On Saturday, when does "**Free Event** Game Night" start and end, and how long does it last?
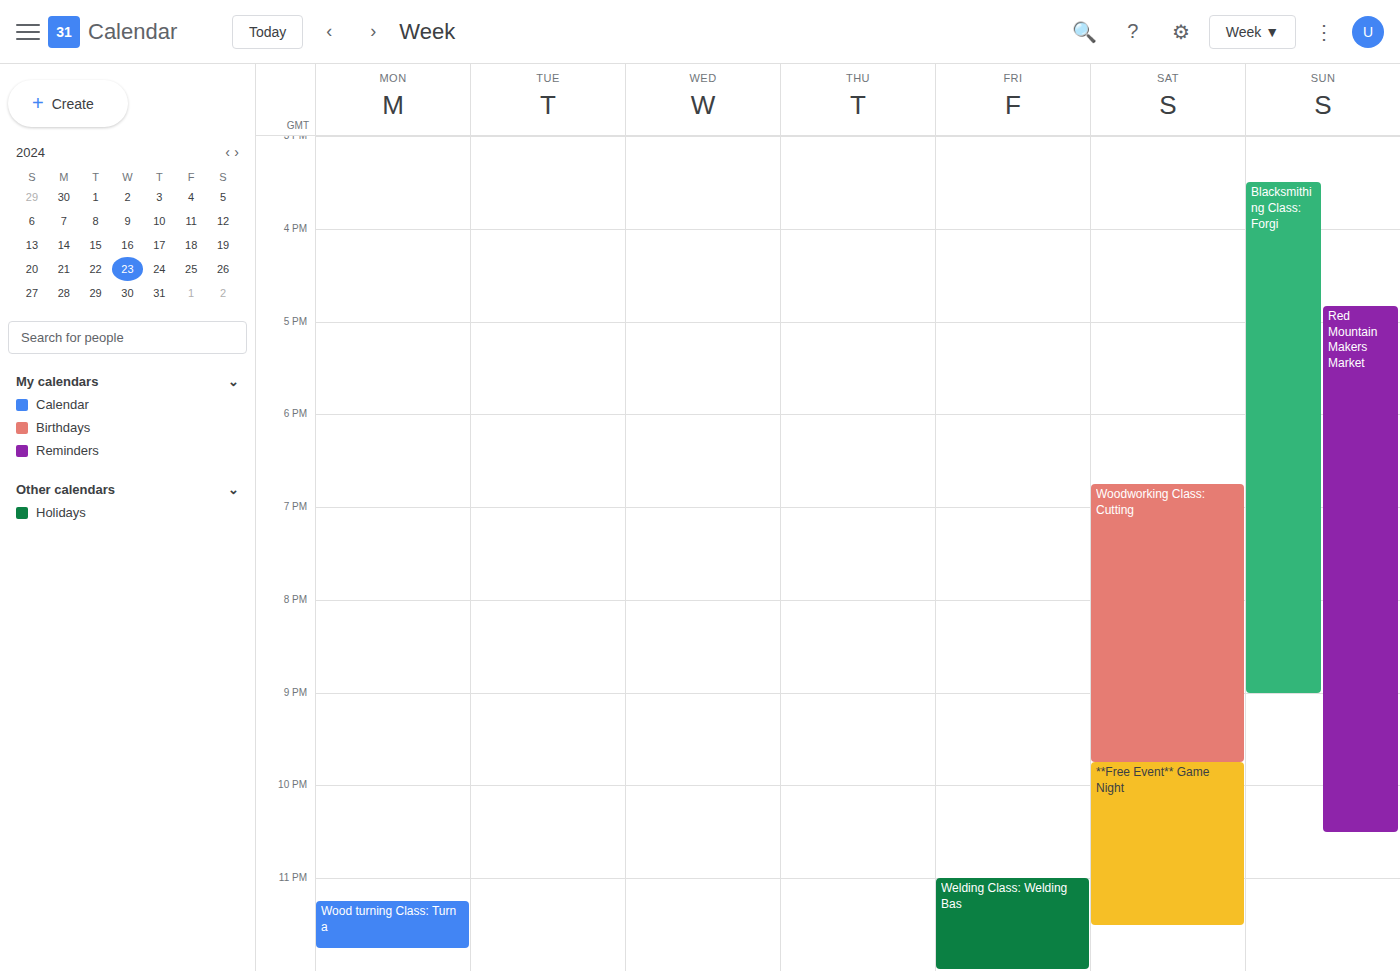
9:45 PM to 11:30 PM, 1 hour 45 minutes